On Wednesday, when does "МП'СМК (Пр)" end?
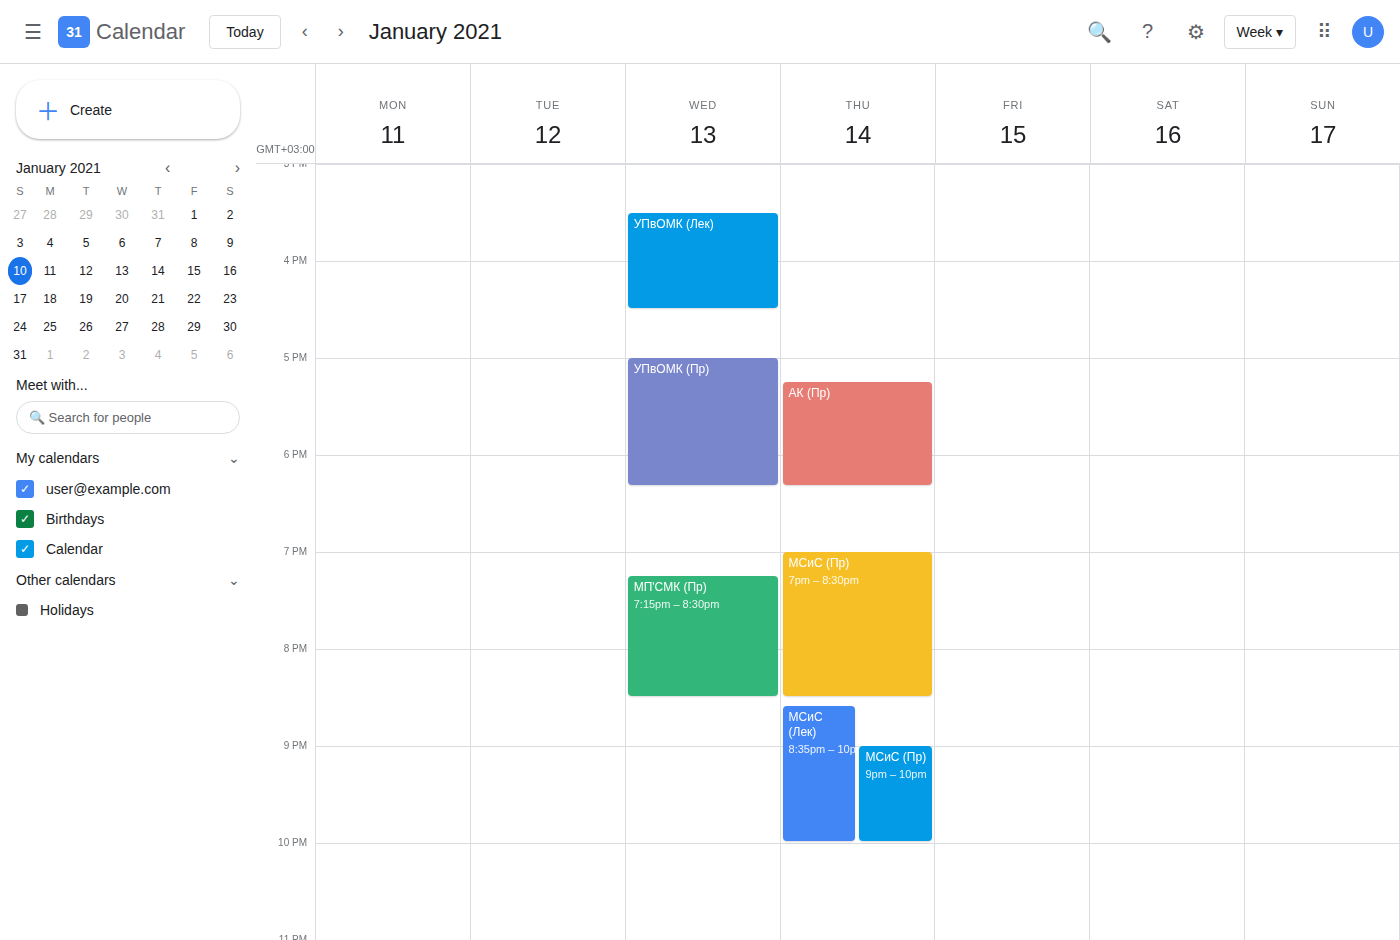
8:30 PM